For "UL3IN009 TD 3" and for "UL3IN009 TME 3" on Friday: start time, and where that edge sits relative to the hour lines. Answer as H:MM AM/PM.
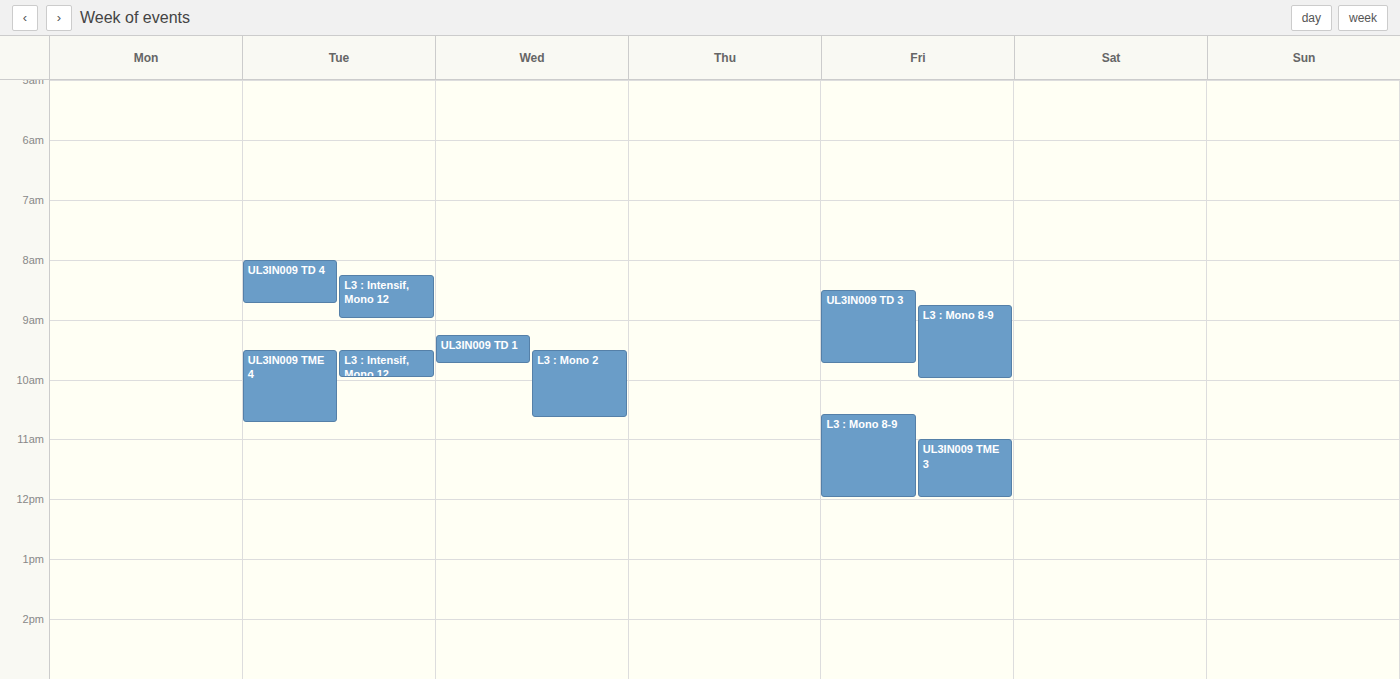
"UL3IN009 TD 3": 8:30 AM, halfway between the 8 AM and 9 AM lines. "UL3IN009 TME 3": 11:00 AM, exactly on the 11 AM line.